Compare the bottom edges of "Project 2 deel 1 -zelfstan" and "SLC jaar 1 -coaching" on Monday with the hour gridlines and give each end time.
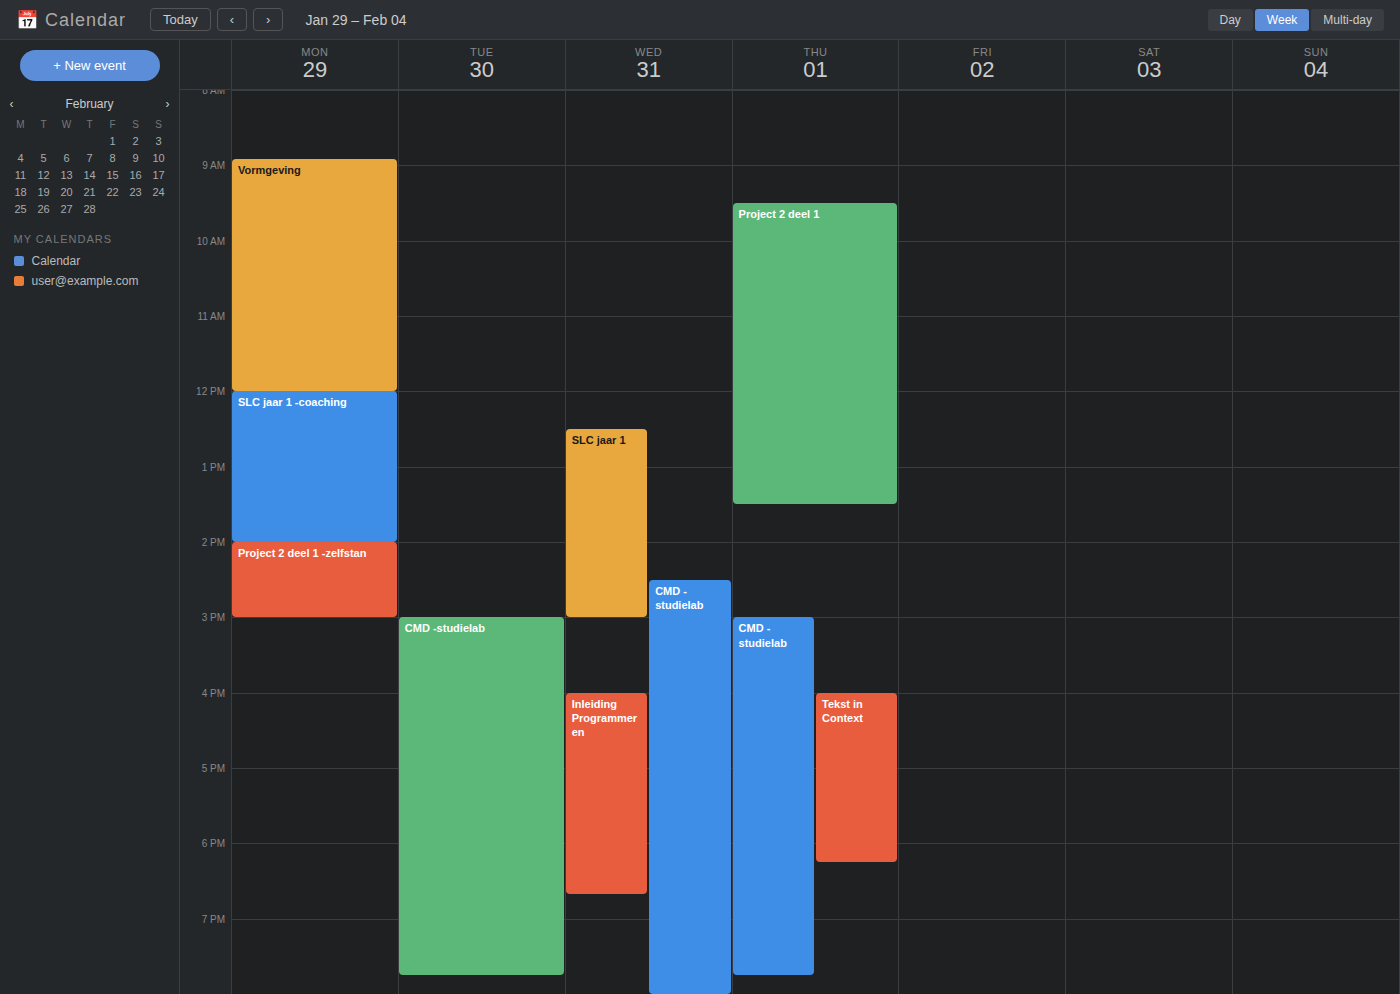
"Project 2 deel 1 -zelfstan": 3:00 PM, exactly on the 3 PM line. "SLC jaar 1 -coaching": 2:00 PM, exactly on the 2 PM line.